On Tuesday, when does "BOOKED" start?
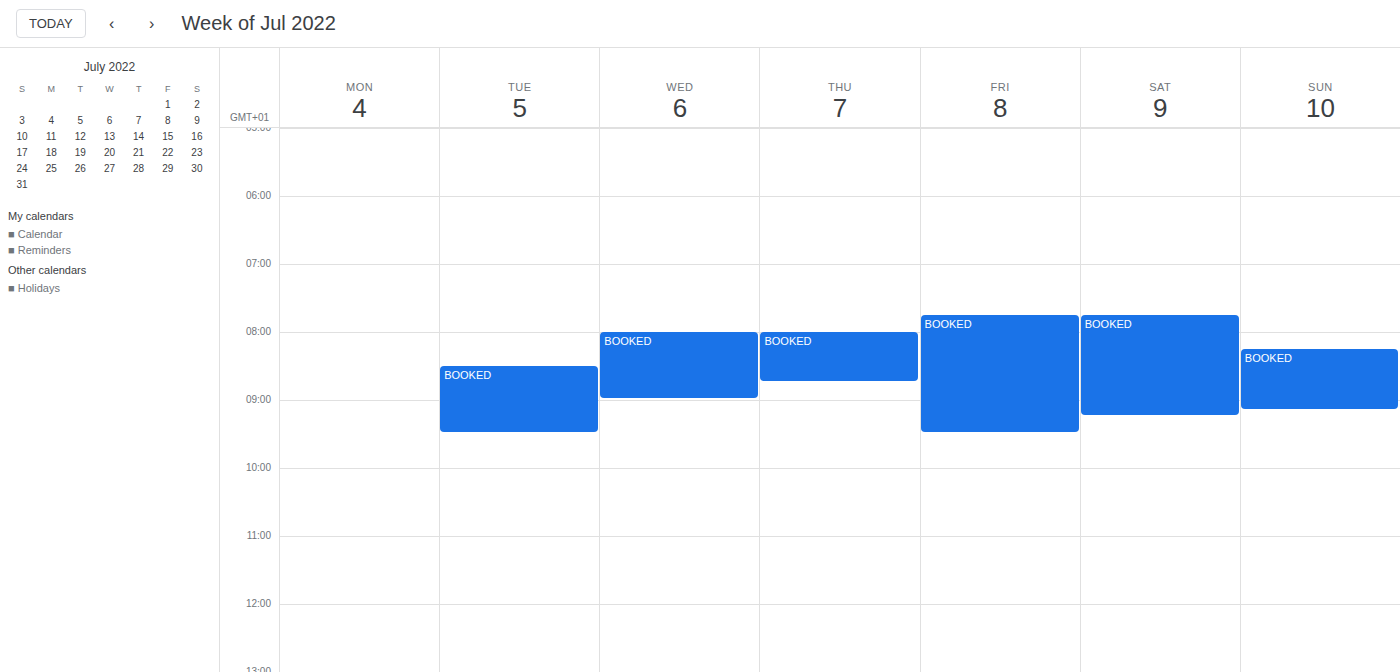
8:30 AM